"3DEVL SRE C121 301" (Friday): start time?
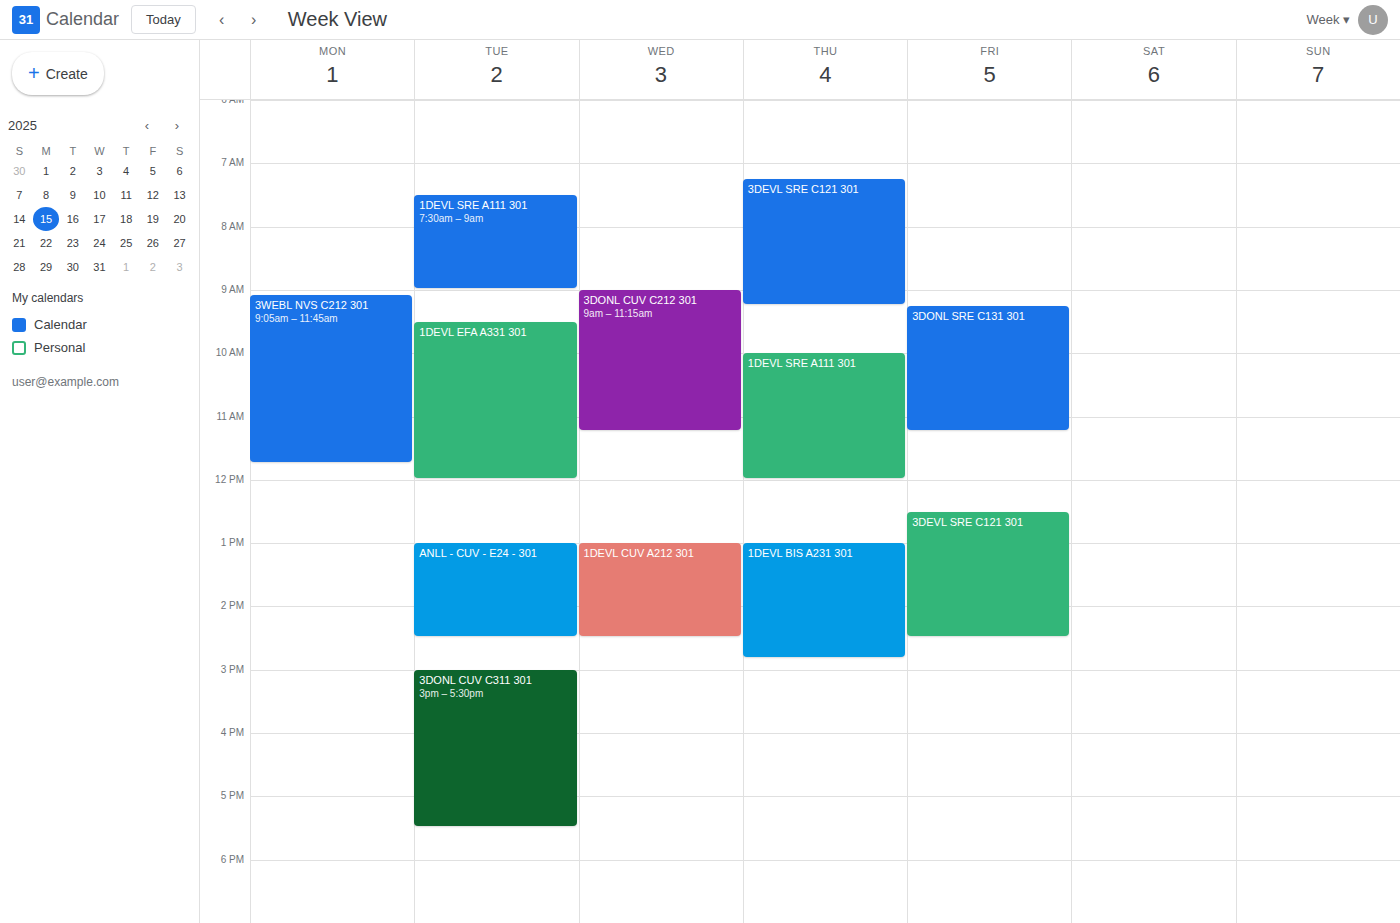
12:30